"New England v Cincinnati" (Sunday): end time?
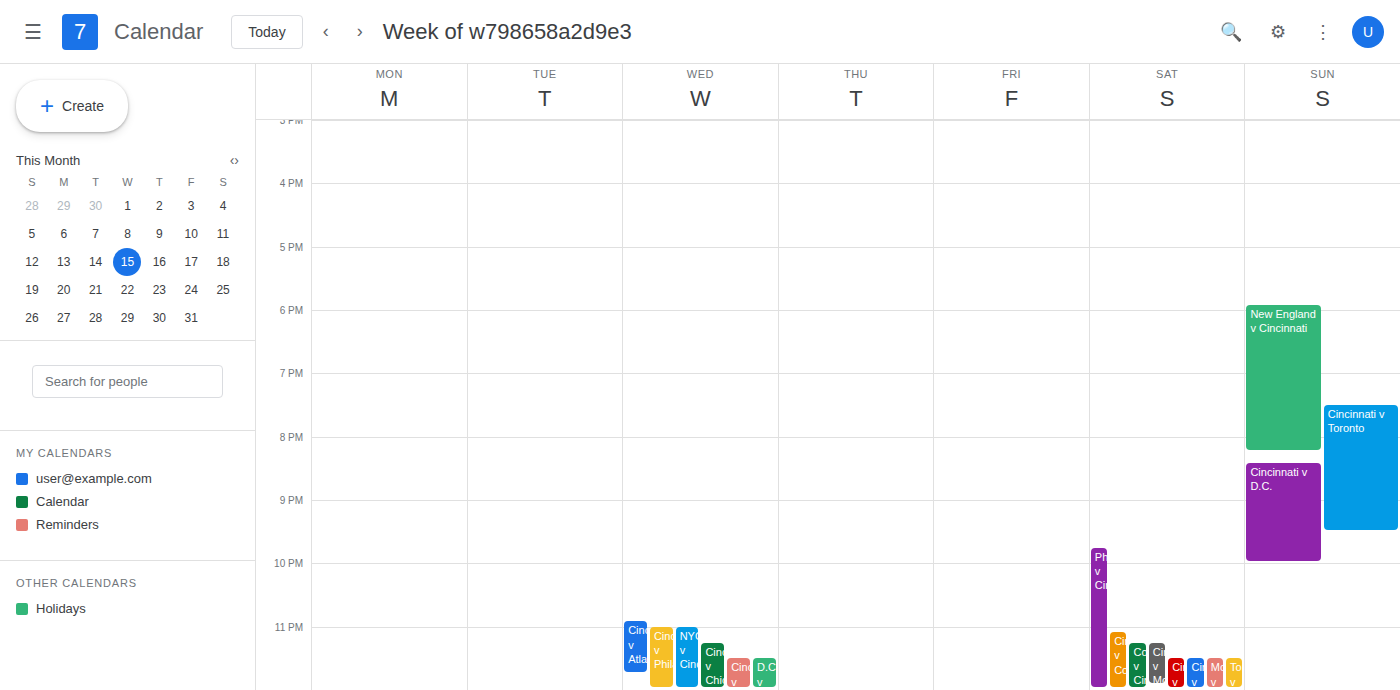
8:15 PM